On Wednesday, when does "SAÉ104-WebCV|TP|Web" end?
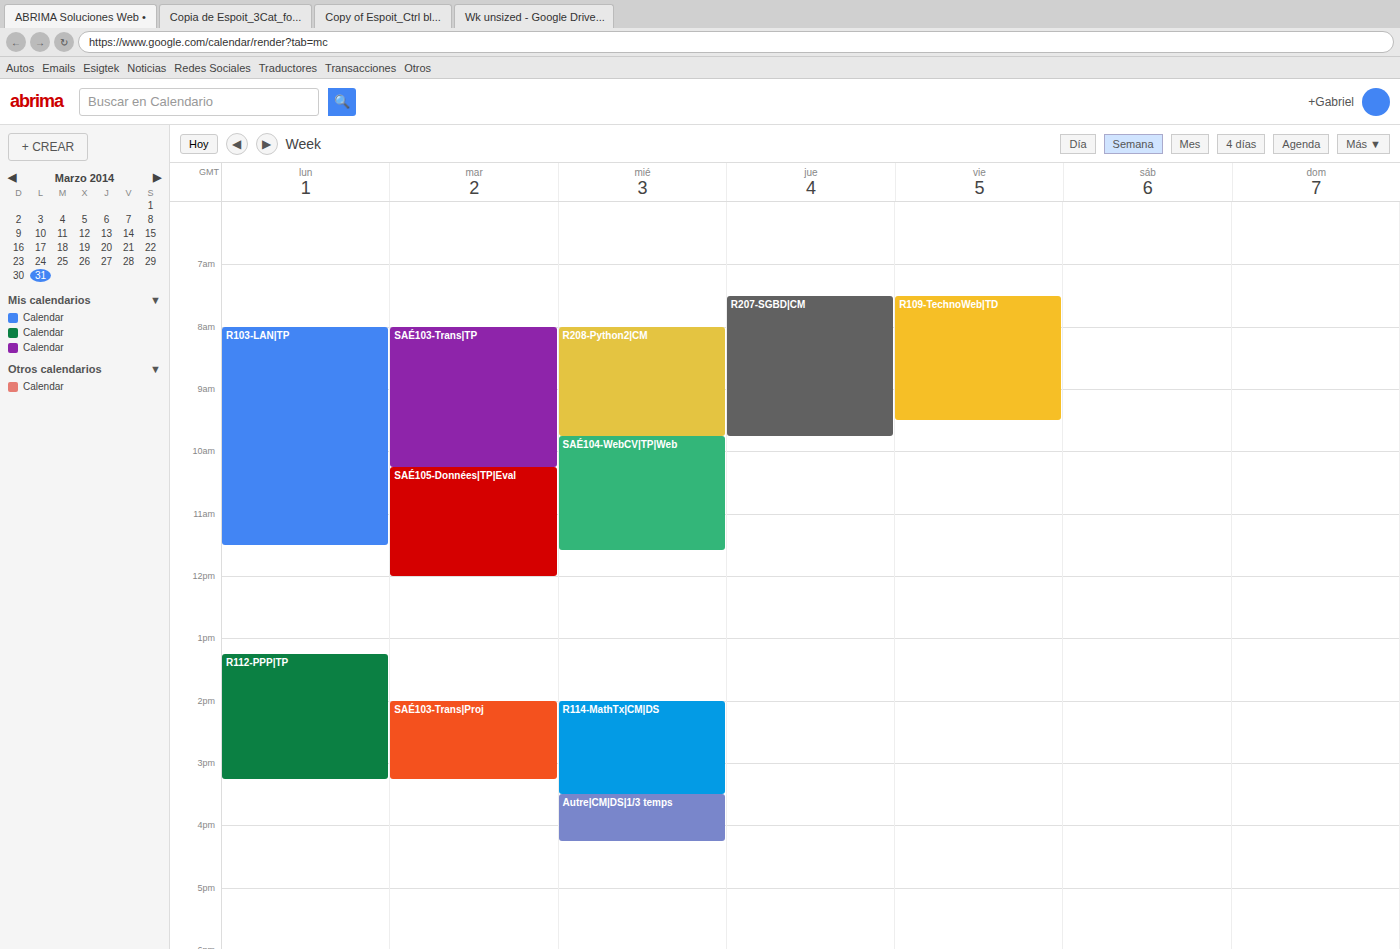
11:35 AM